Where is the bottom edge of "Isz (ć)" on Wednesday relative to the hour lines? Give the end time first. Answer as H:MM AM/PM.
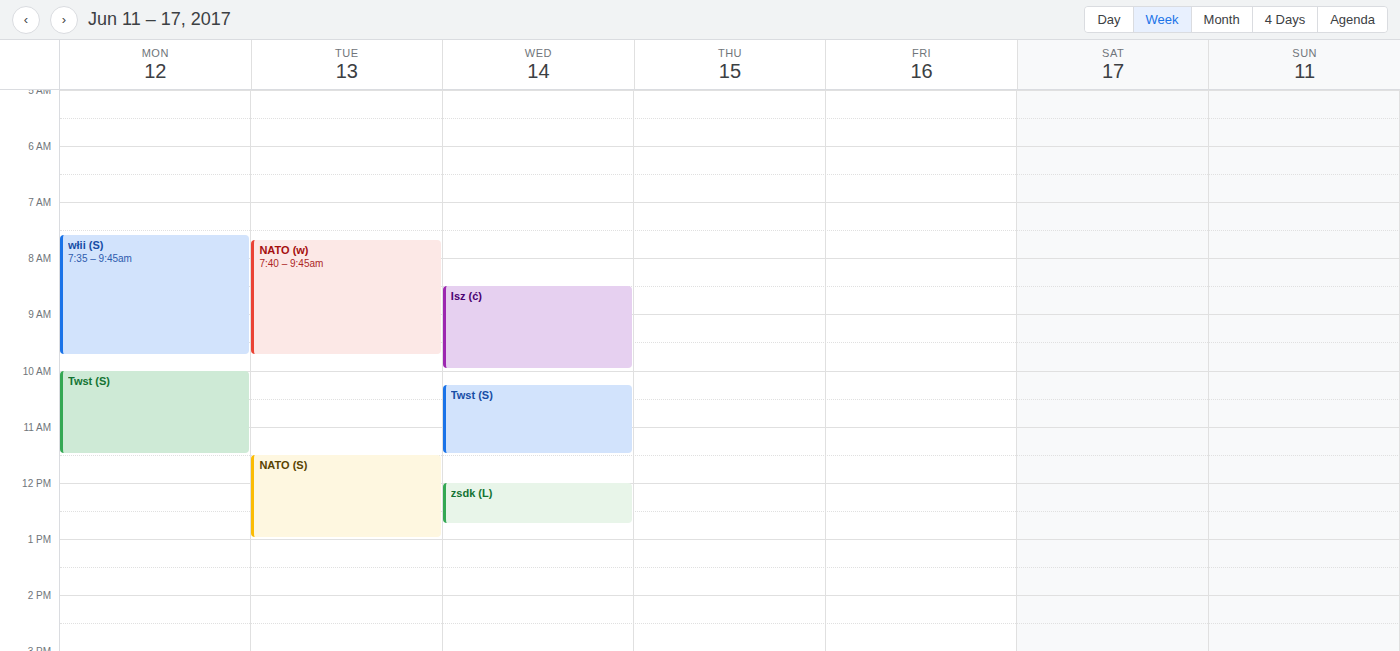
10:00 AM -- exactly on the 10 AM line.